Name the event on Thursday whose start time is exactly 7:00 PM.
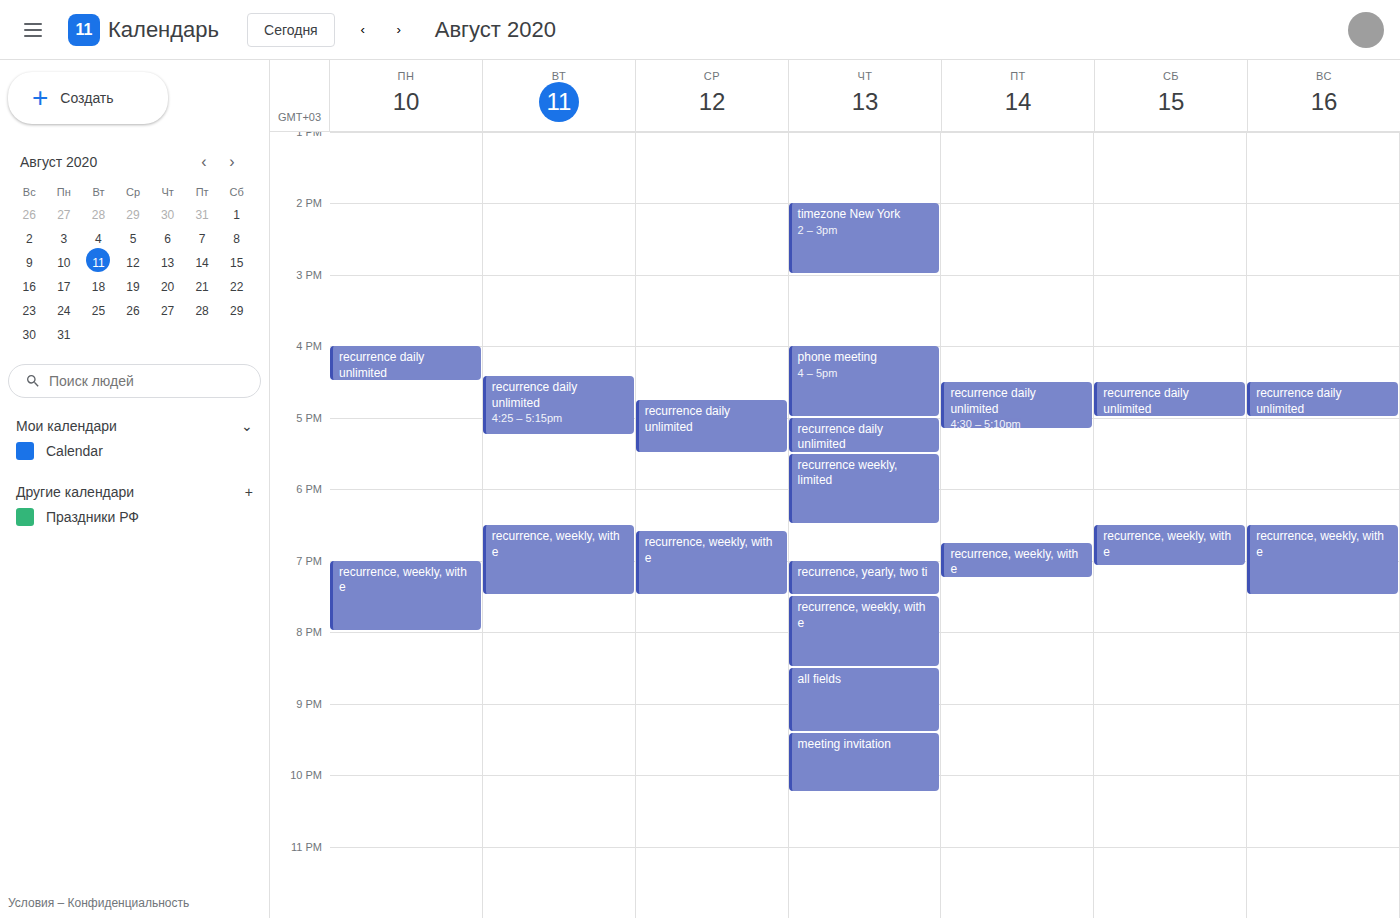
"recurrence, yearly, two ti"